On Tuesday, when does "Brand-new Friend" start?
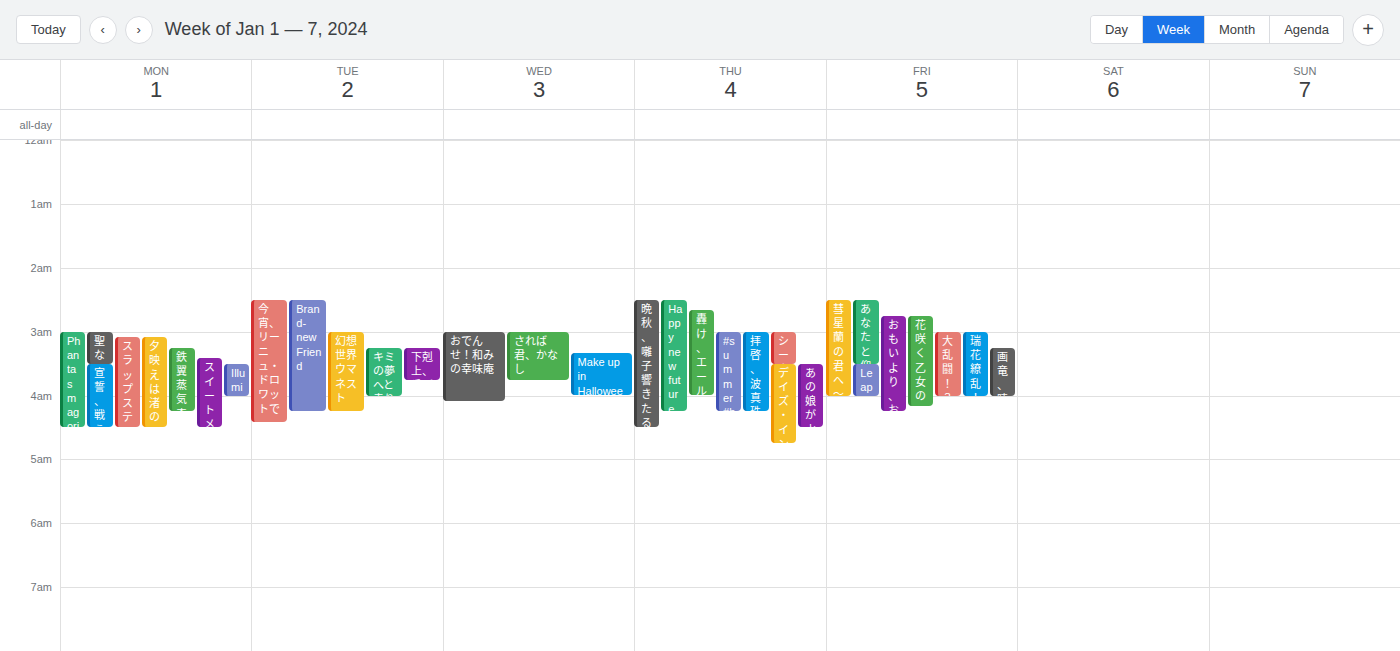
2:30 AM